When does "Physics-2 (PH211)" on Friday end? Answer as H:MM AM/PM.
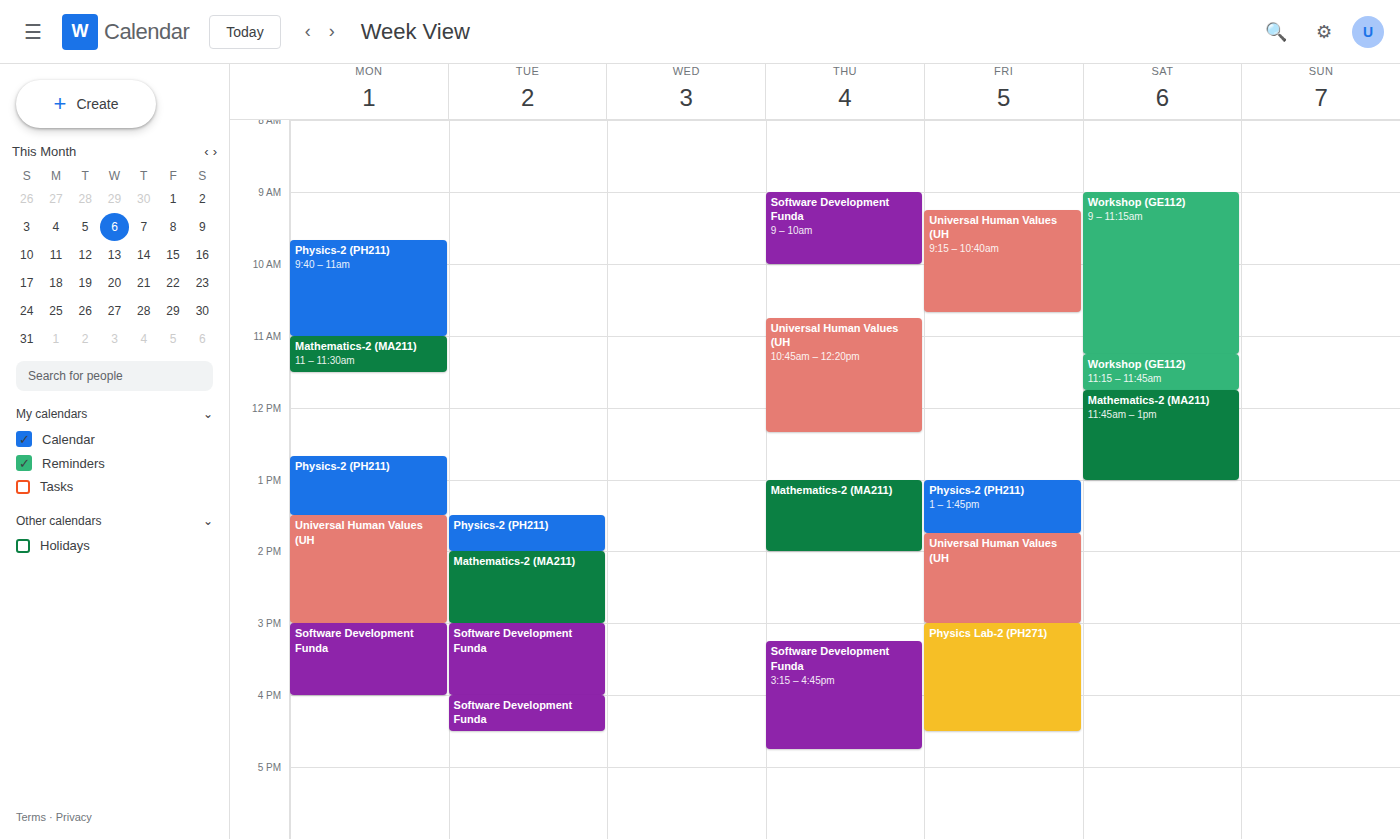
1:45 PM